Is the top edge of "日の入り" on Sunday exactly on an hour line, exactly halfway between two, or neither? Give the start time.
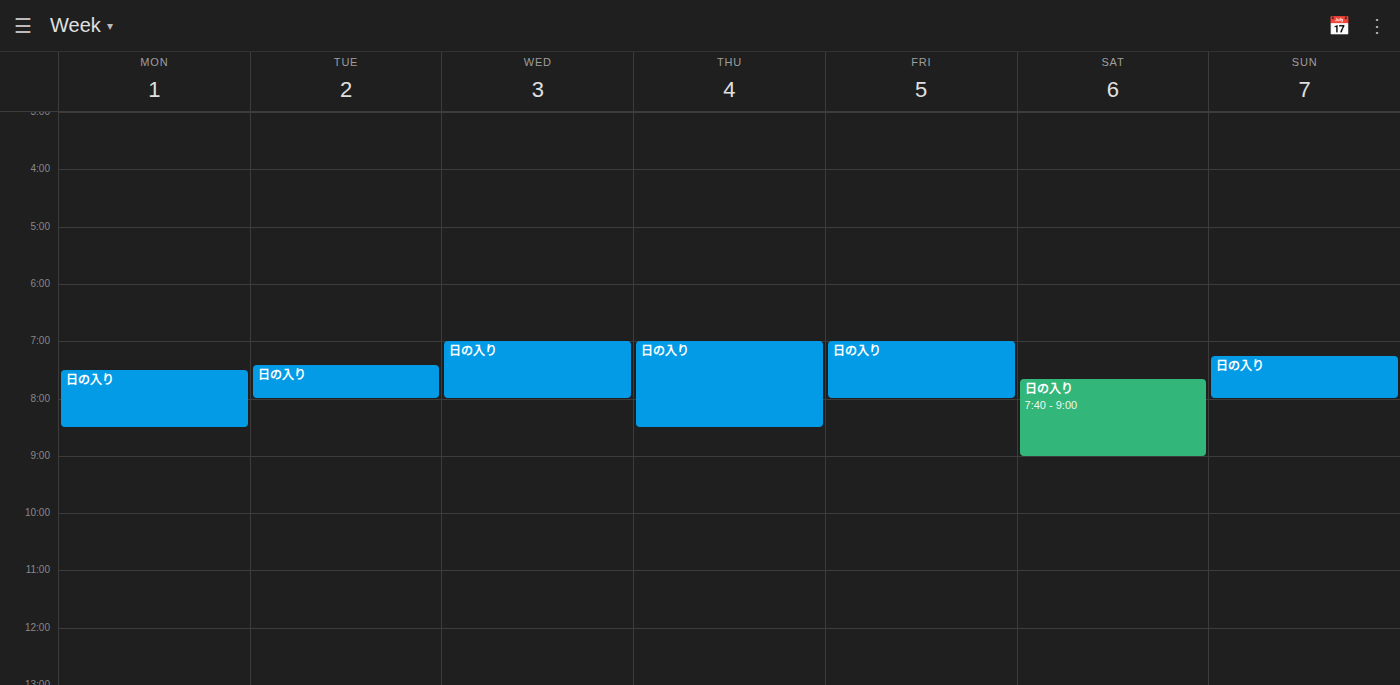
7:15 AM -- neither: a quarter of the way from the 7 AM line to the 8 AM line.